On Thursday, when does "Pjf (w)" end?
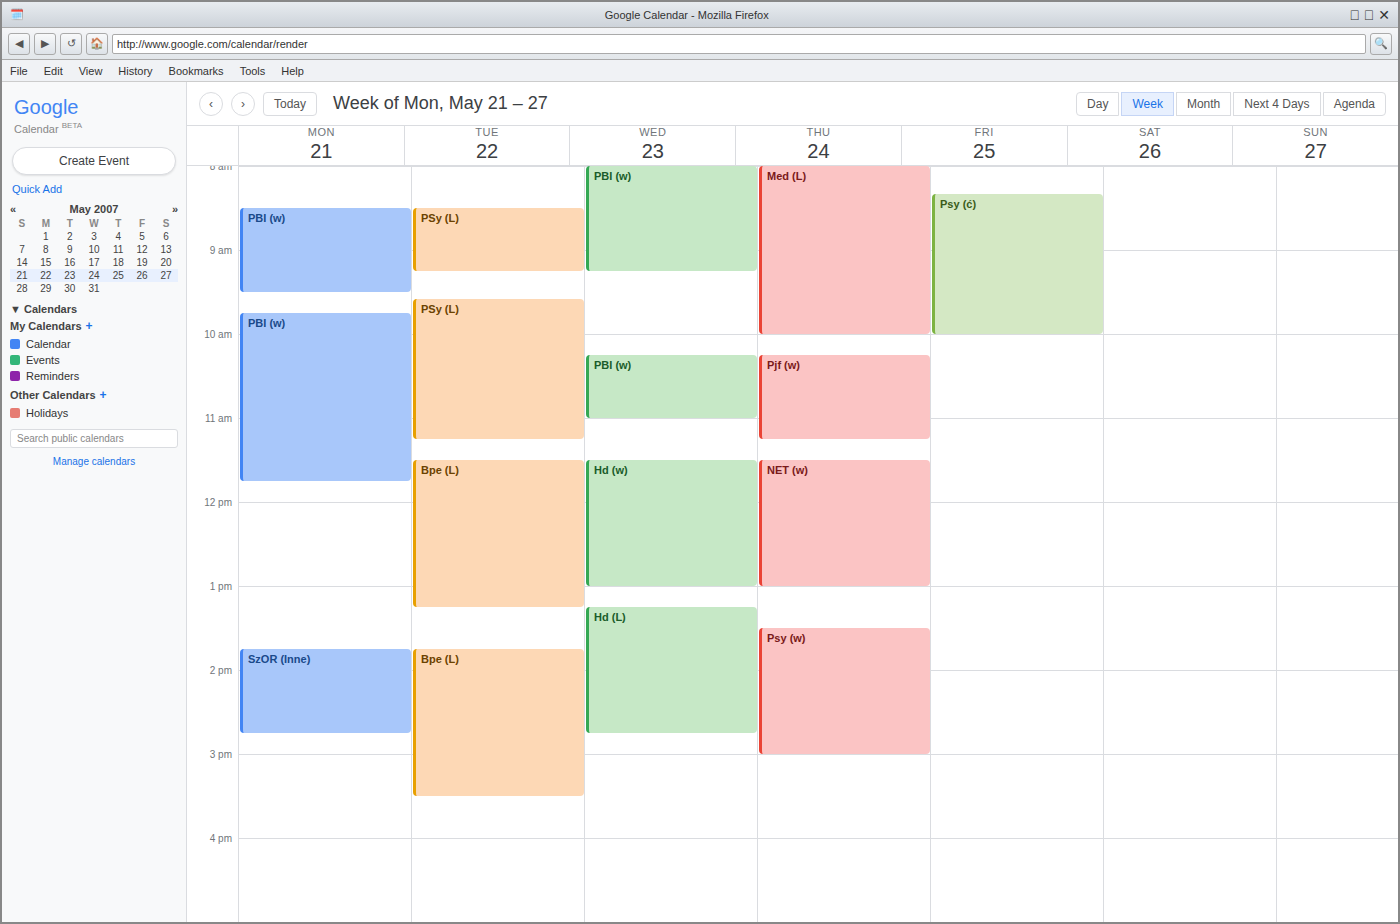
11:15 AM